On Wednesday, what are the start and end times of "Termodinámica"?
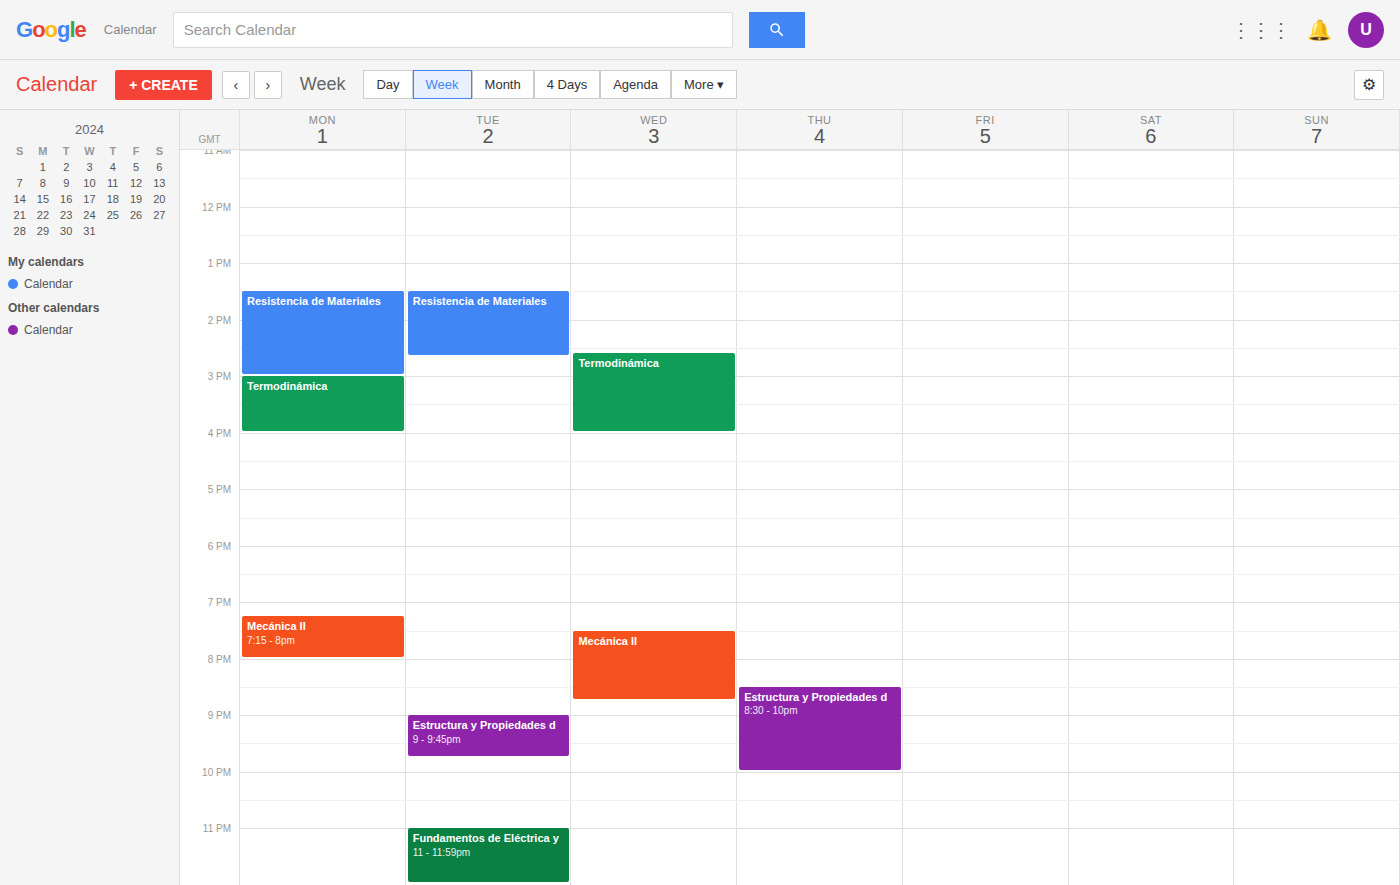
14:35 to 16:00